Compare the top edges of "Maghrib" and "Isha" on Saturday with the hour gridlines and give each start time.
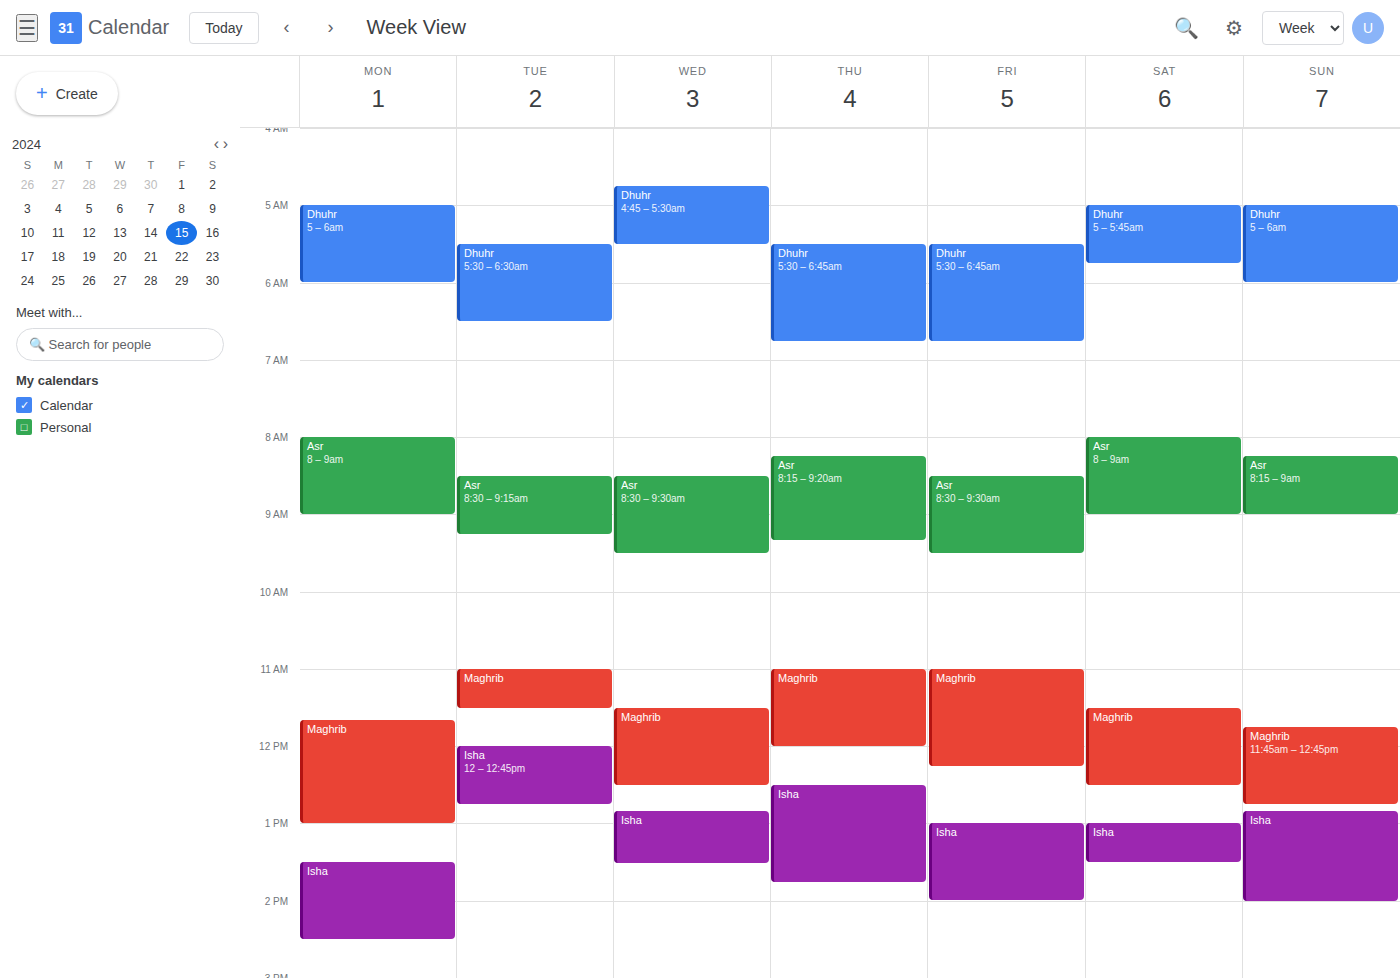
"Maghrib": 11:30 AM, halfway between the 11 AM and 12 PM lines. "Isha": 1:00 PM, exactly on the 1 PM line.